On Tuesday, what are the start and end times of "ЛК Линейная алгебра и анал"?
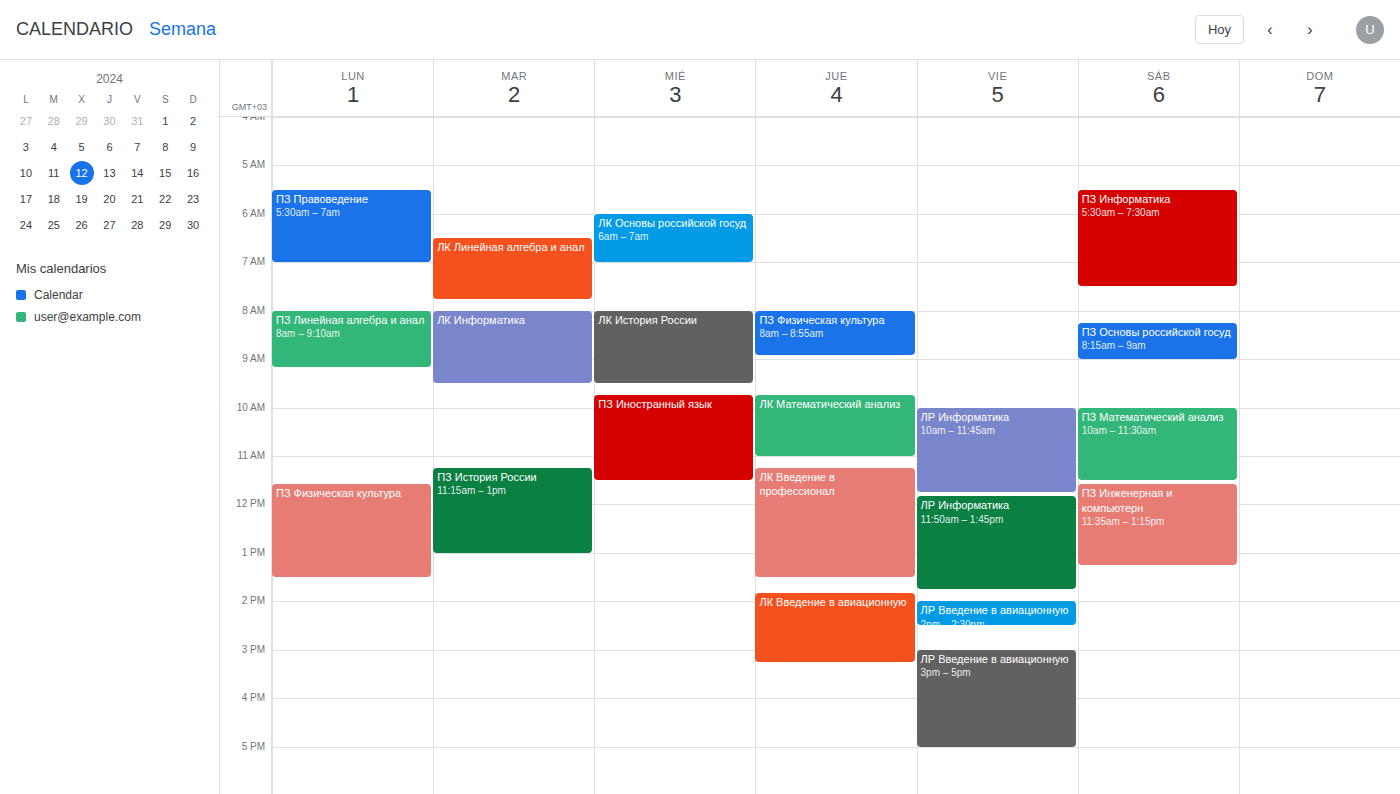
6:30 AM to 7:45 AM